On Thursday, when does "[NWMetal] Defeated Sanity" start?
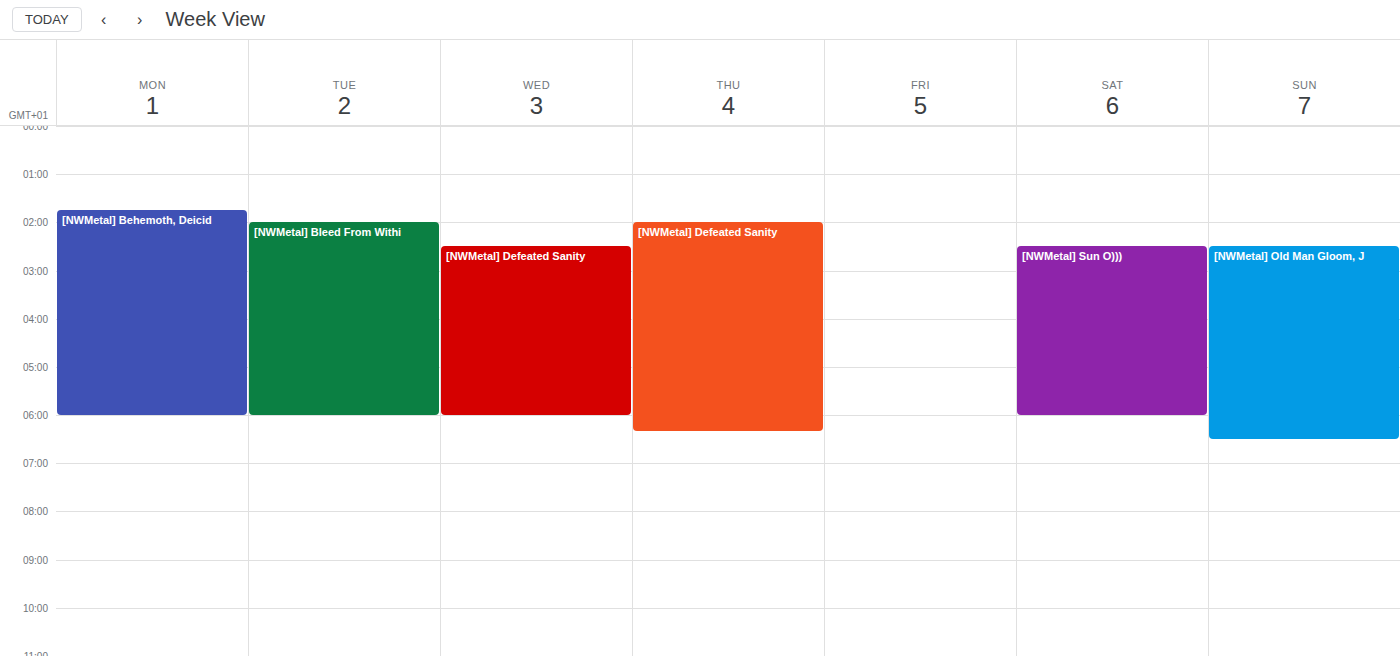
2:00 AM